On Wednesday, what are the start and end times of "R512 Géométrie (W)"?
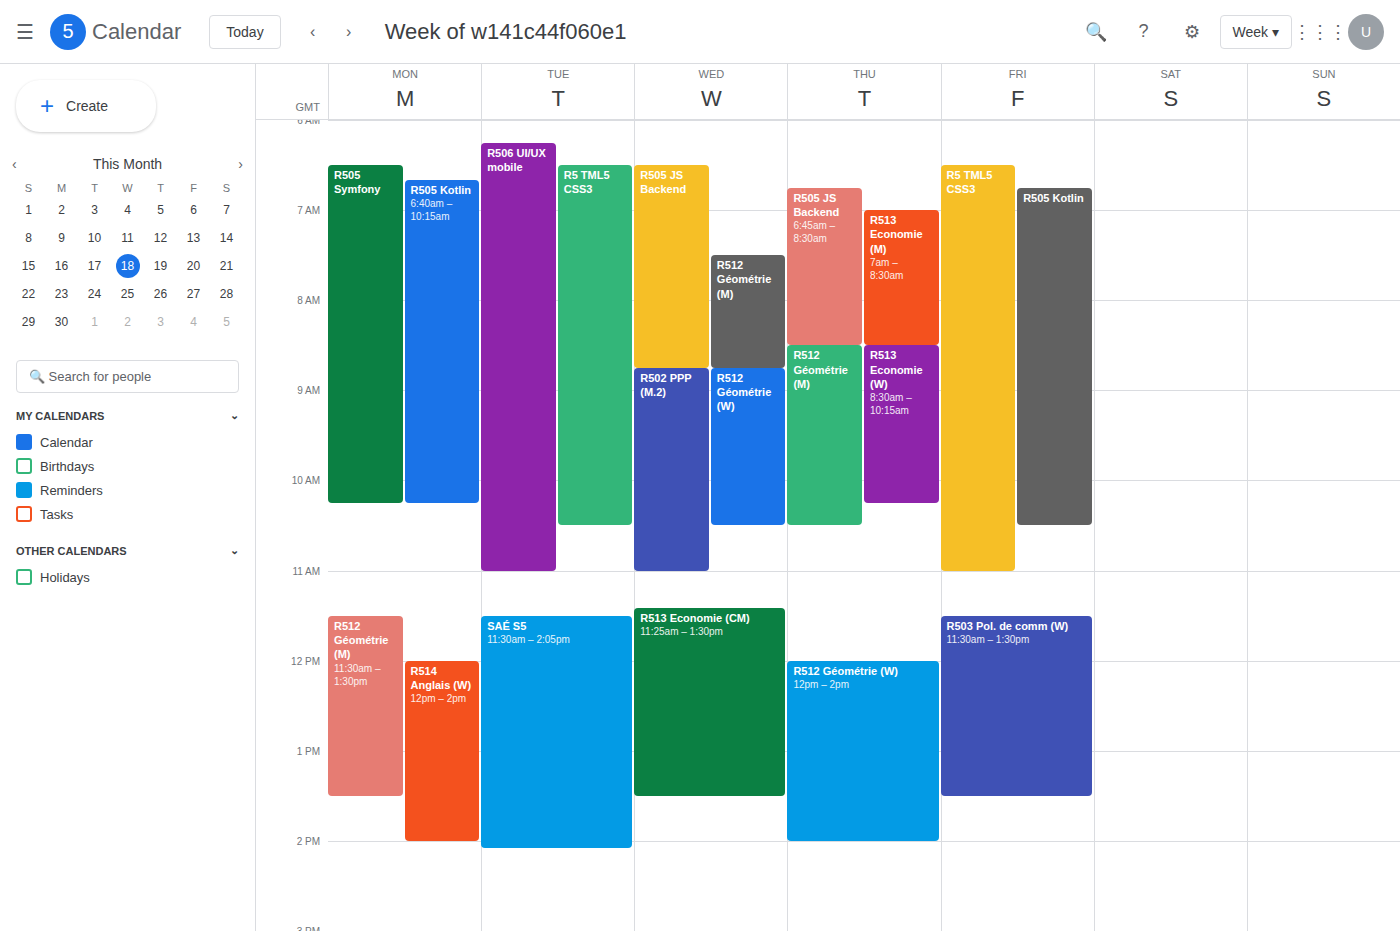
8:45 AM to 10:30 AM